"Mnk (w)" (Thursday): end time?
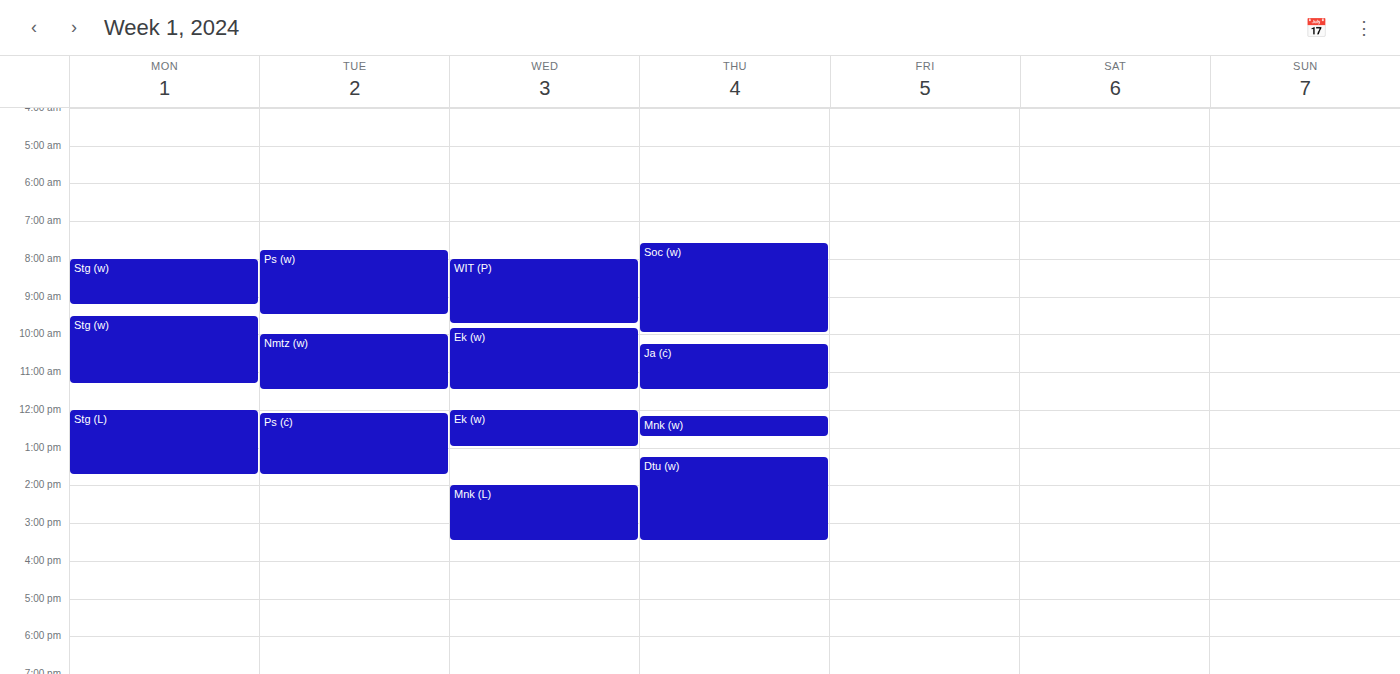
12:45 PM